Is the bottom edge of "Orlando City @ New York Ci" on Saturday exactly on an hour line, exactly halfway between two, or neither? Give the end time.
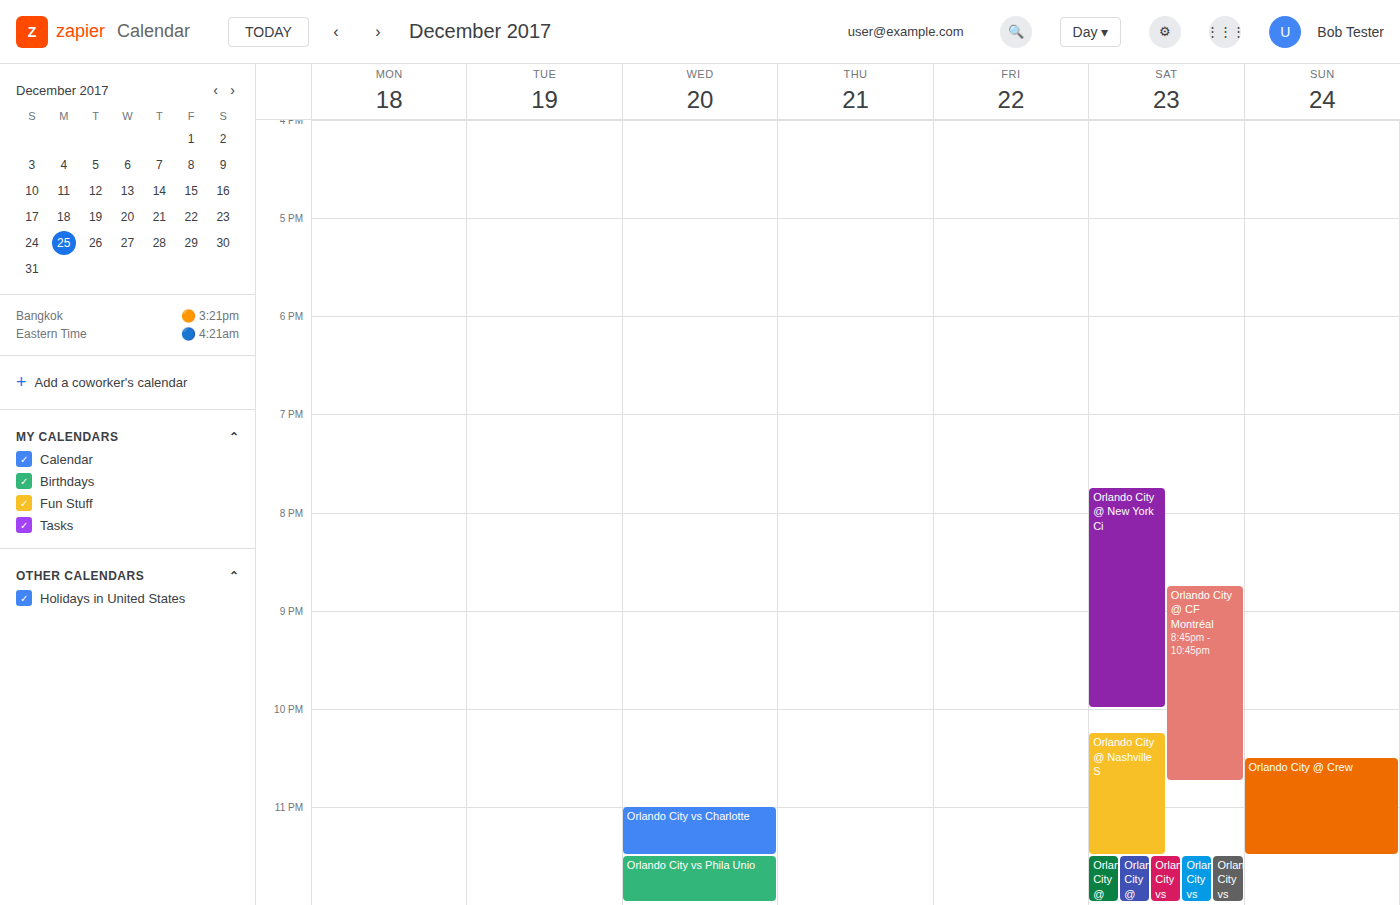
10:00 PM -- exactly on the 10 PM line.